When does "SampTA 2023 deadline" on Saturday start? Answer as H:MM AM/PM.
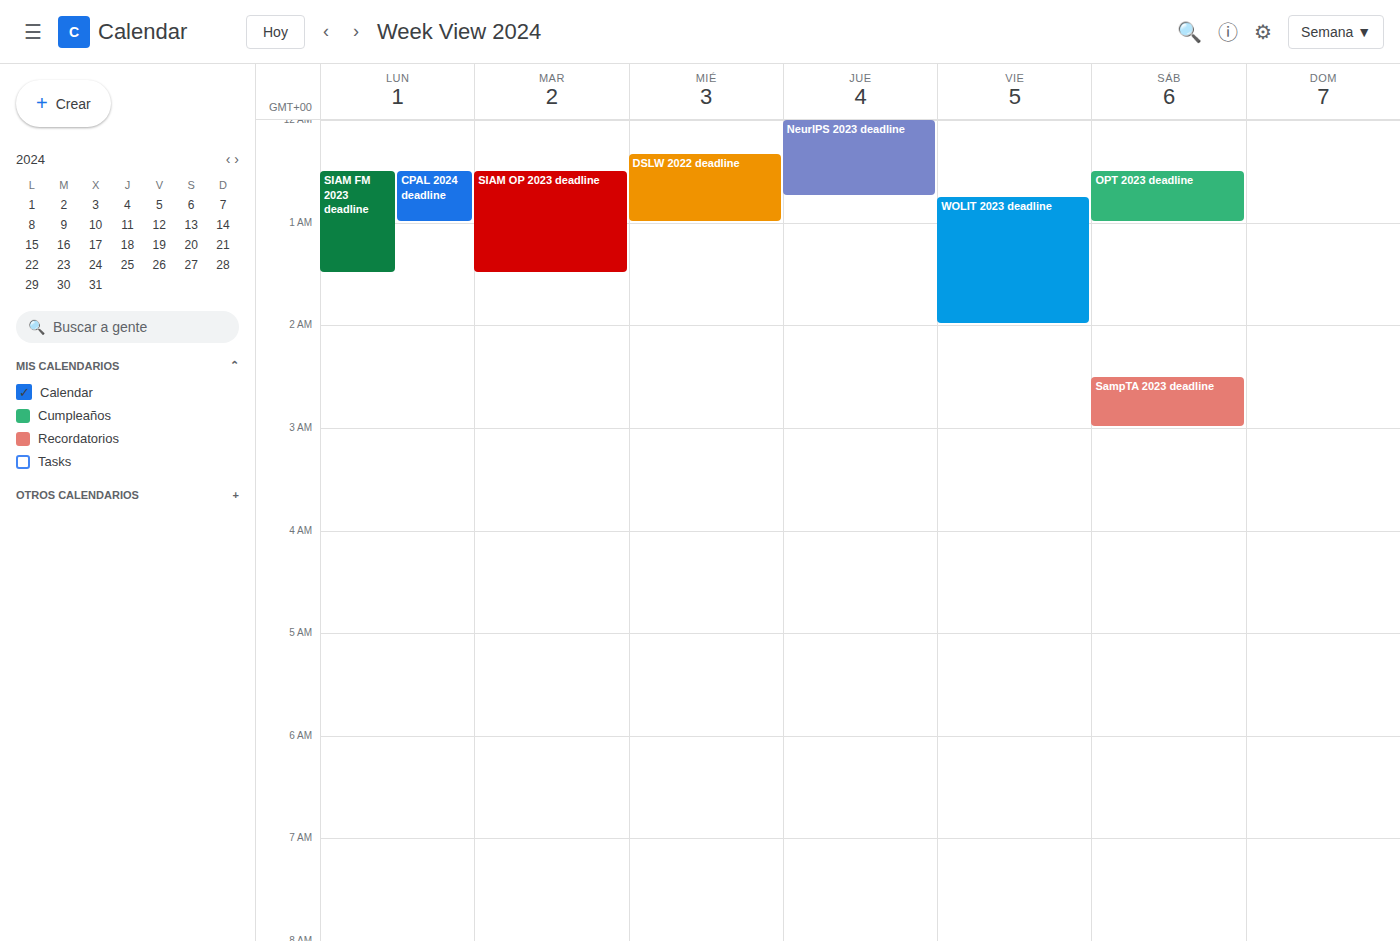
2:30 AM